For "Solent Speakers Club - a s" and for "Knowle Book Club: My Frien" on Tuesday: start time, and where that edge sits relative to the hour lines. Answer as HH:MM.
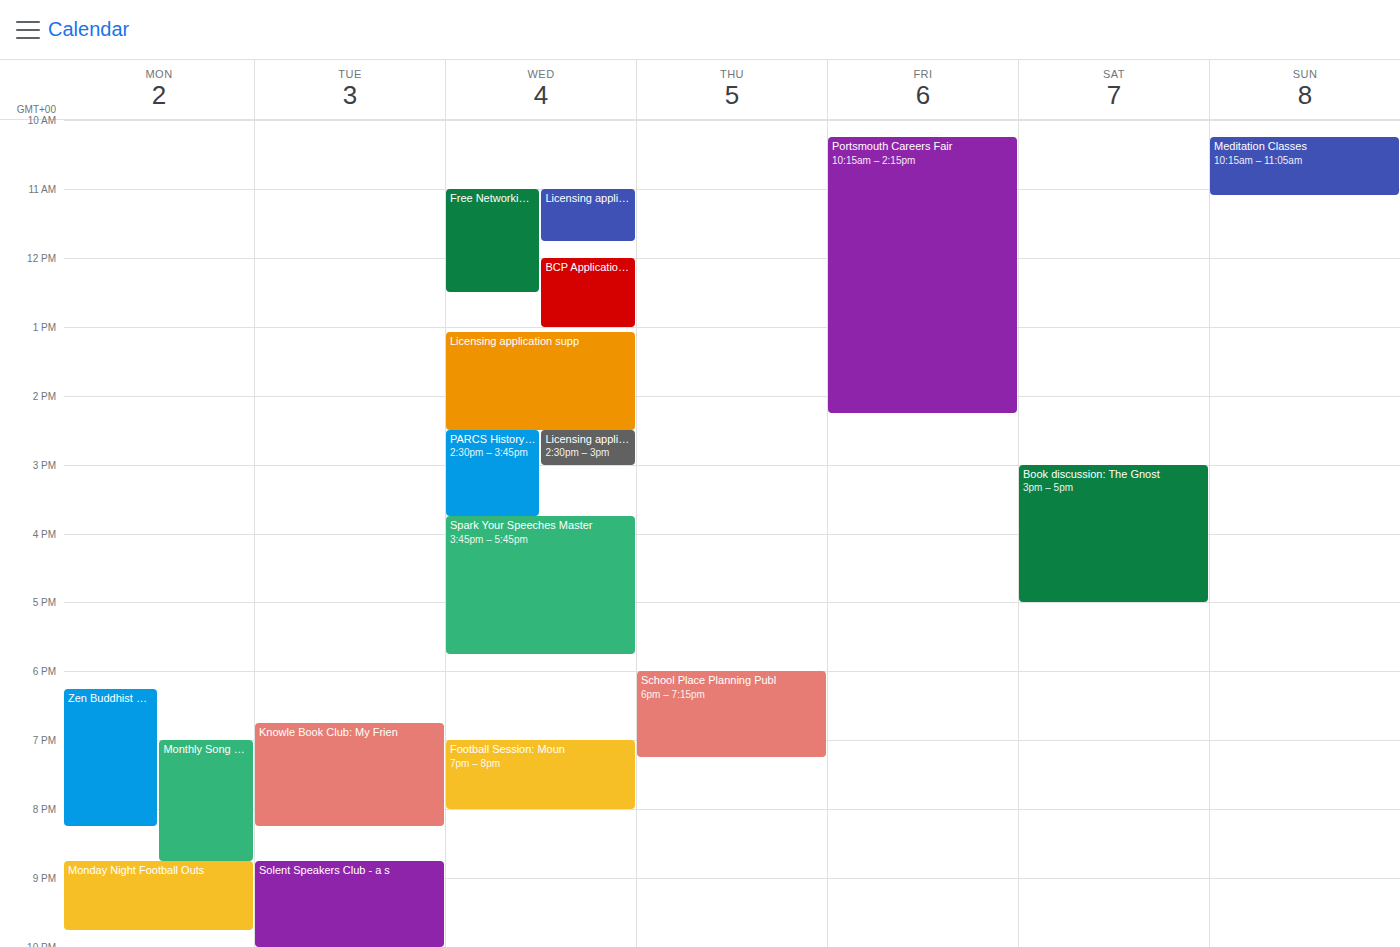
"Solent Speakers Club - a s": 20:45, neither: three quarters of the way from the 20:00 line to the 21:00 line. "Knowle Book Club: My Frien": 18:45, neither: three quarters of the way from the 18:00 line to the 19:00 line.